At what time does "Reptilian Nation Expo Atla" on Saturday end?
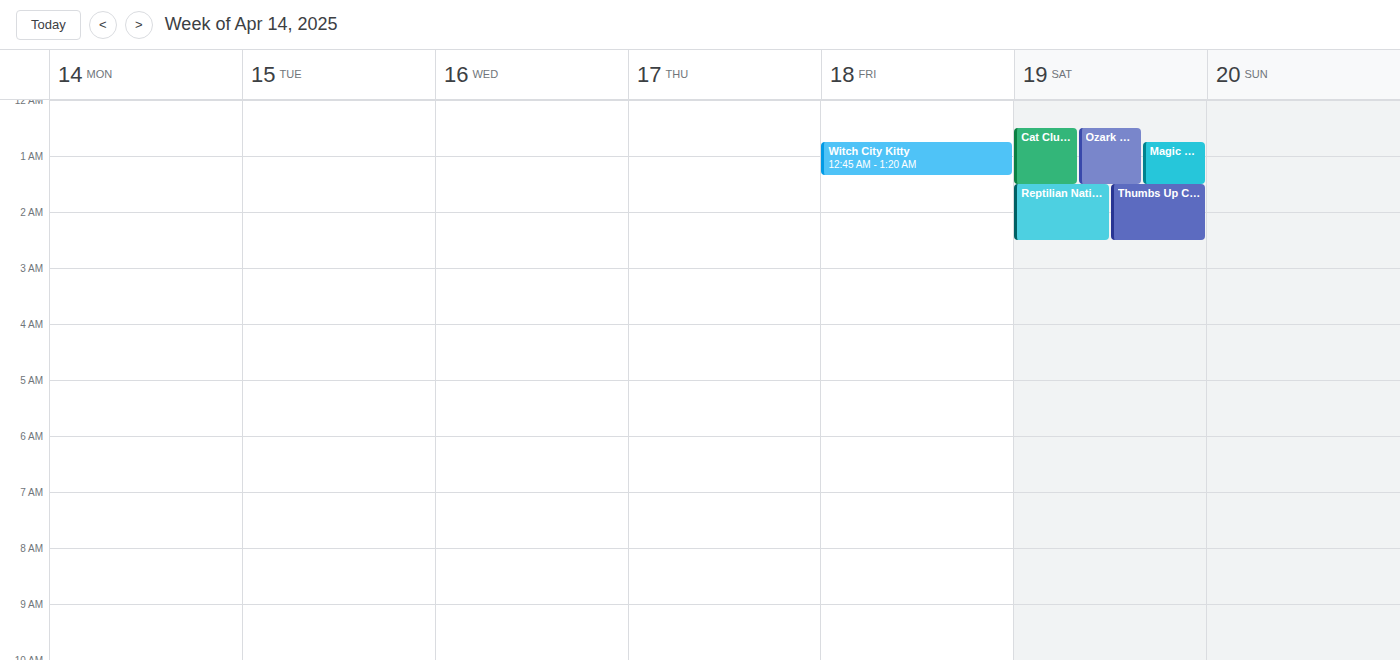
2:30 AM